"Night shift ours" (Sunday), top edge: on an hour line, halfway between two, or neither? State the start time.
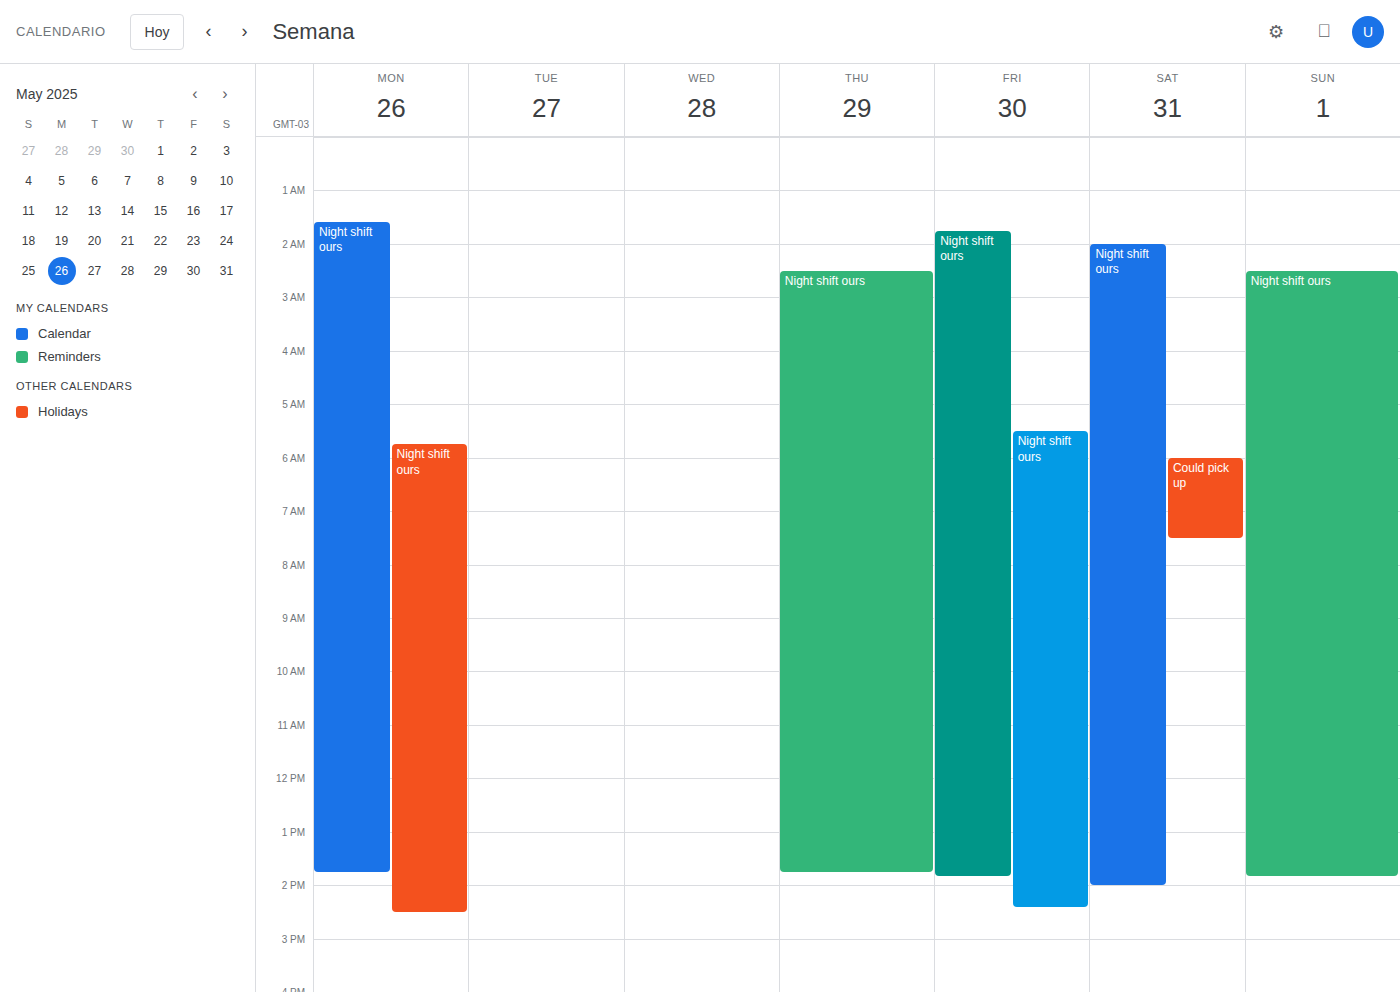
2:30 AM -- halfway between the 2 AM and 3 AM lines.